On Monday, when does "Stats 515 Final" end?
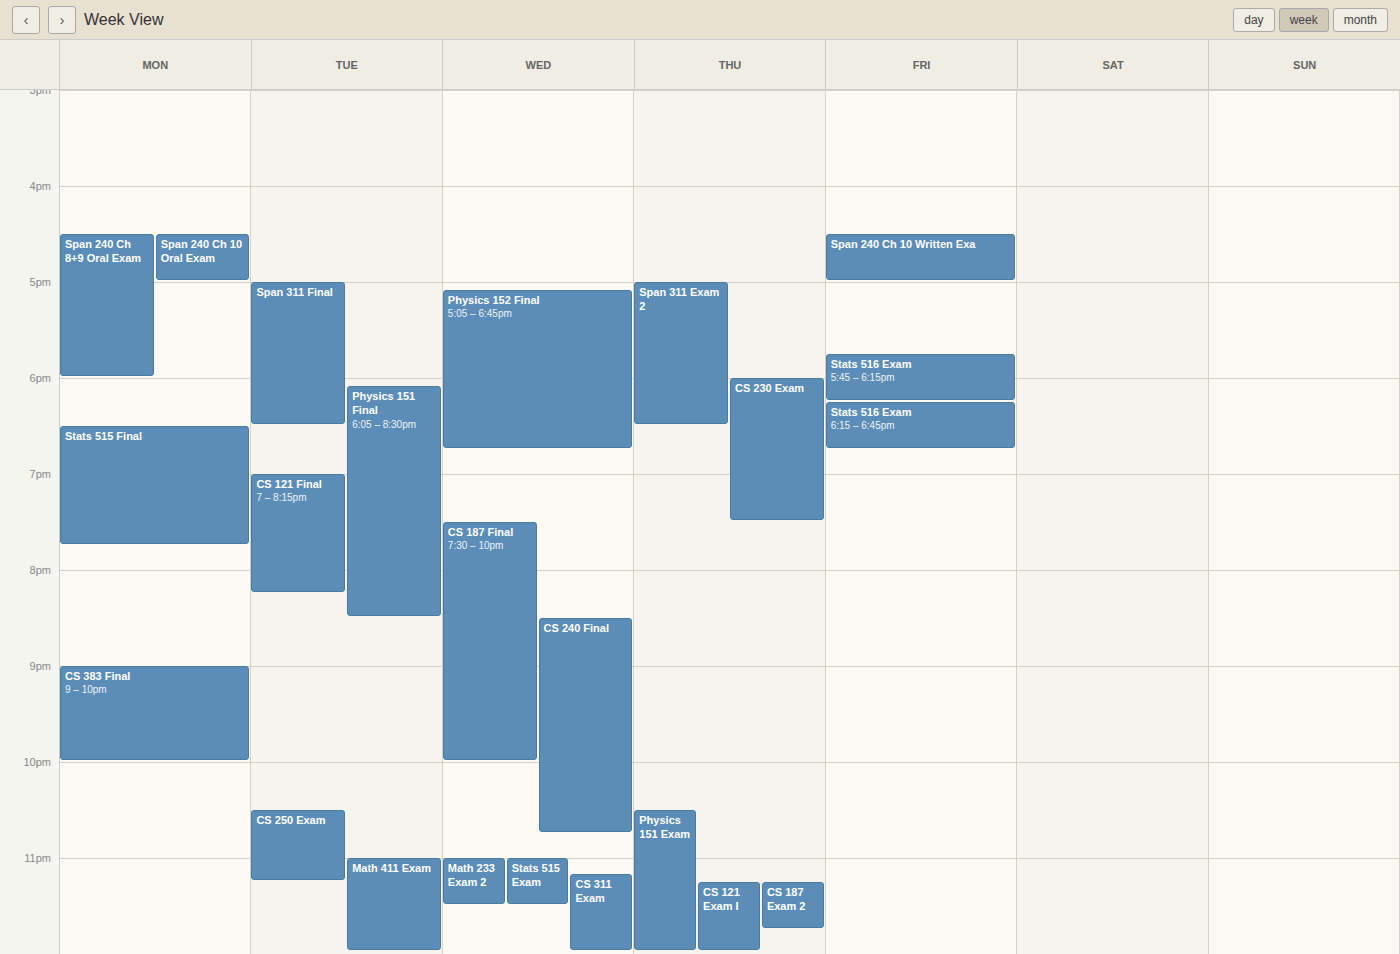
7:45 PM